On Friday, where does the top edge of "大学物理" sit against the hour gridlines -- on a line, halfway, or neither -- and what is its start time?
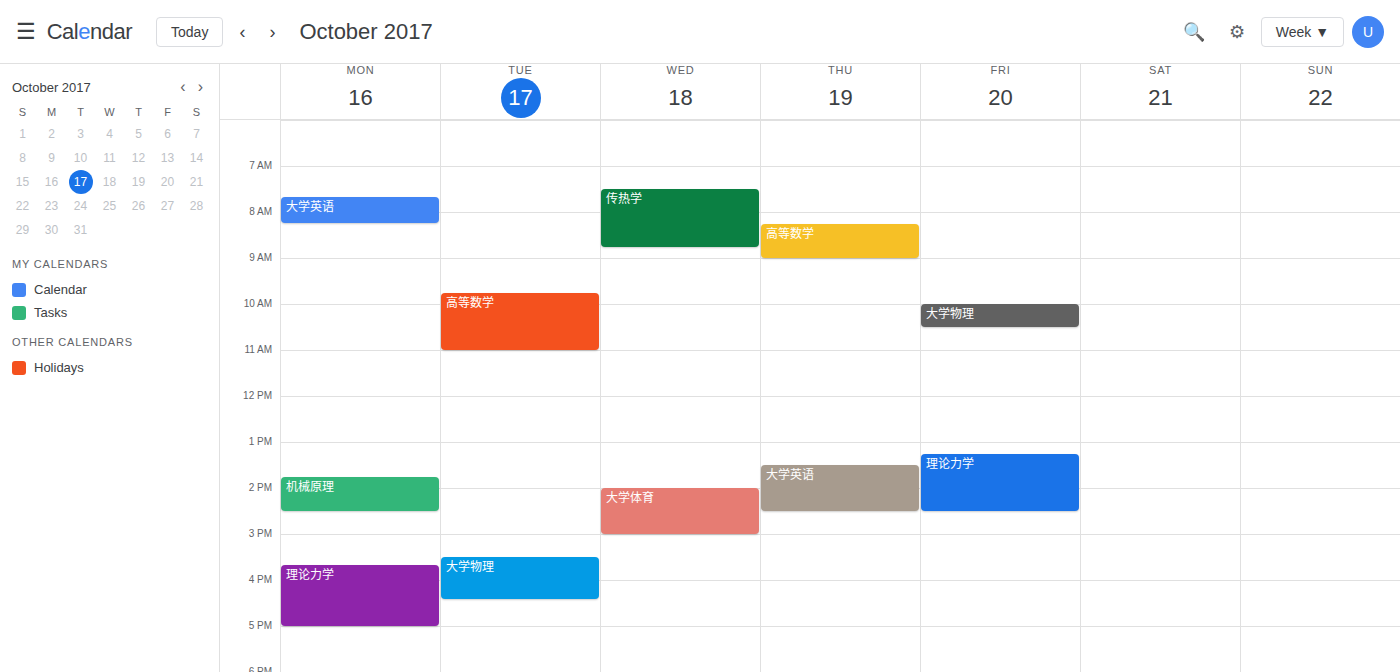
10:00 AM -- exactly on the 10 AM line.